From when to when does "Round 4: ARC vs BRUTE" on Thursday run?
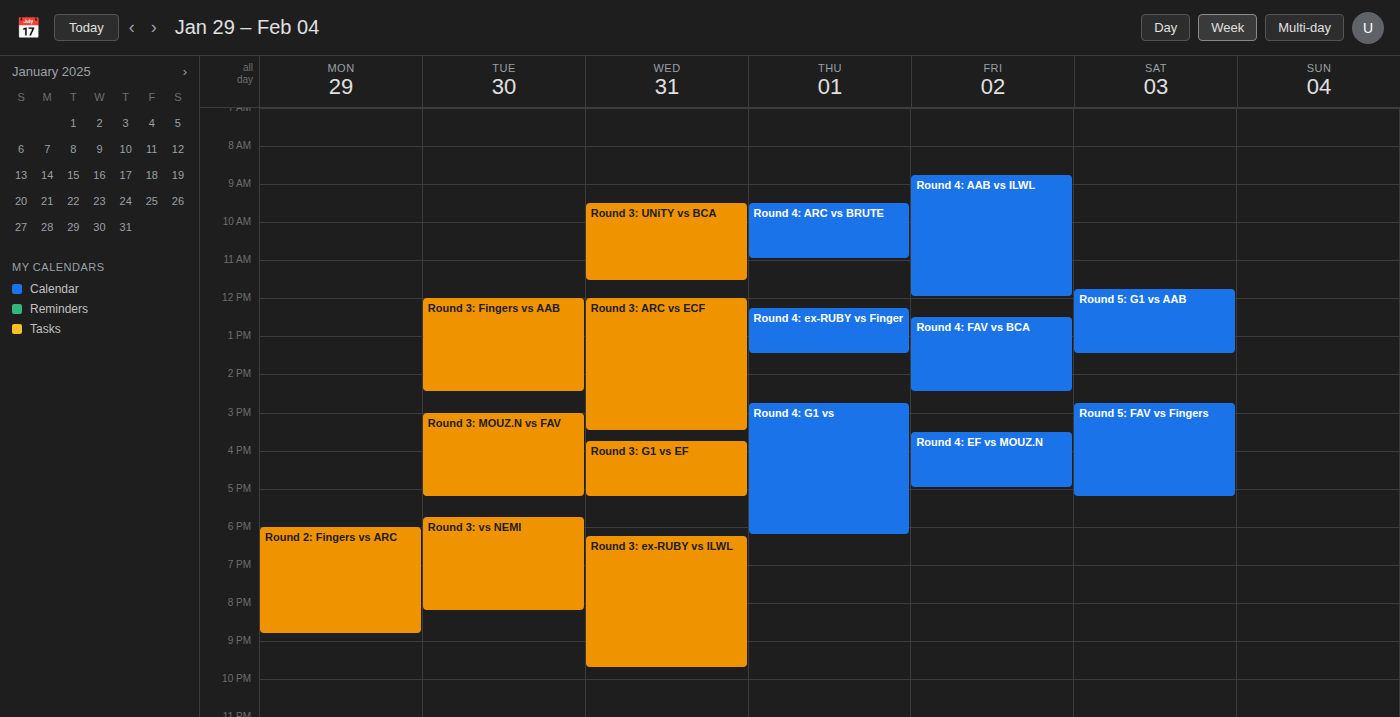
9:30 AM to 11:00 AM